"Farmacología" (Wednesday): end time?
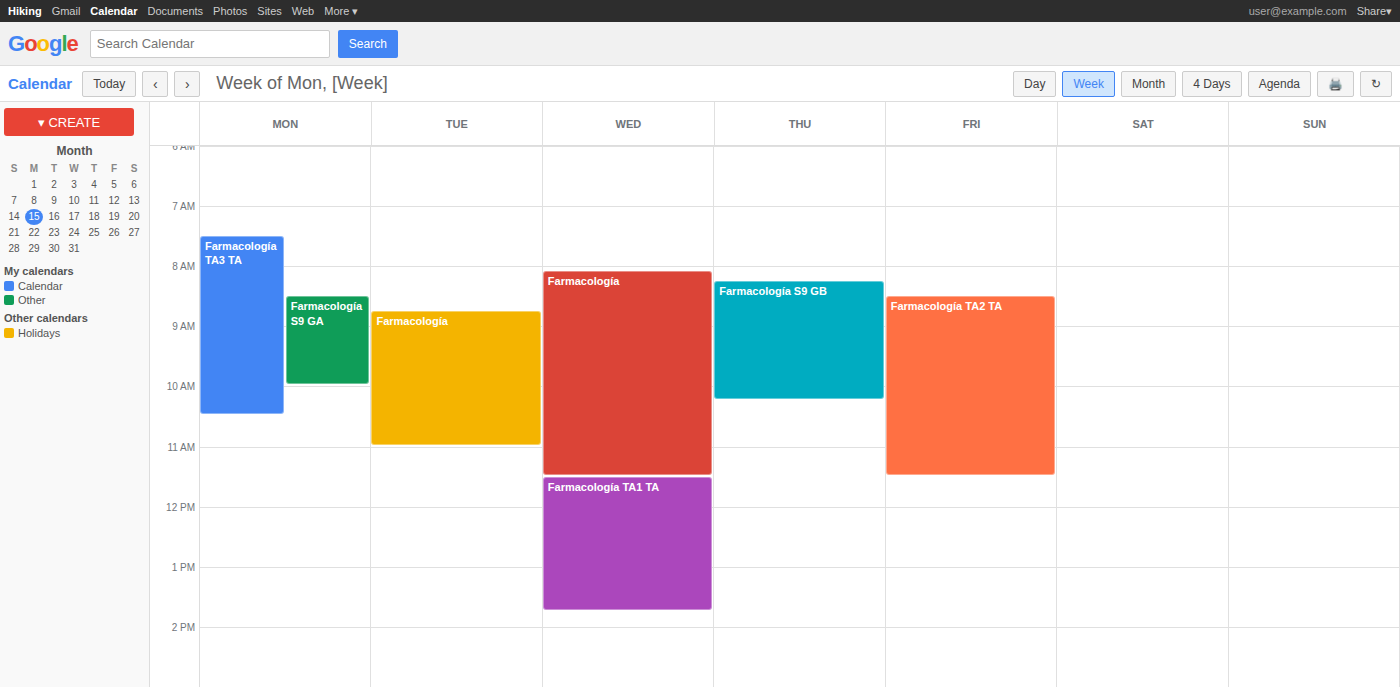
11:30 AM